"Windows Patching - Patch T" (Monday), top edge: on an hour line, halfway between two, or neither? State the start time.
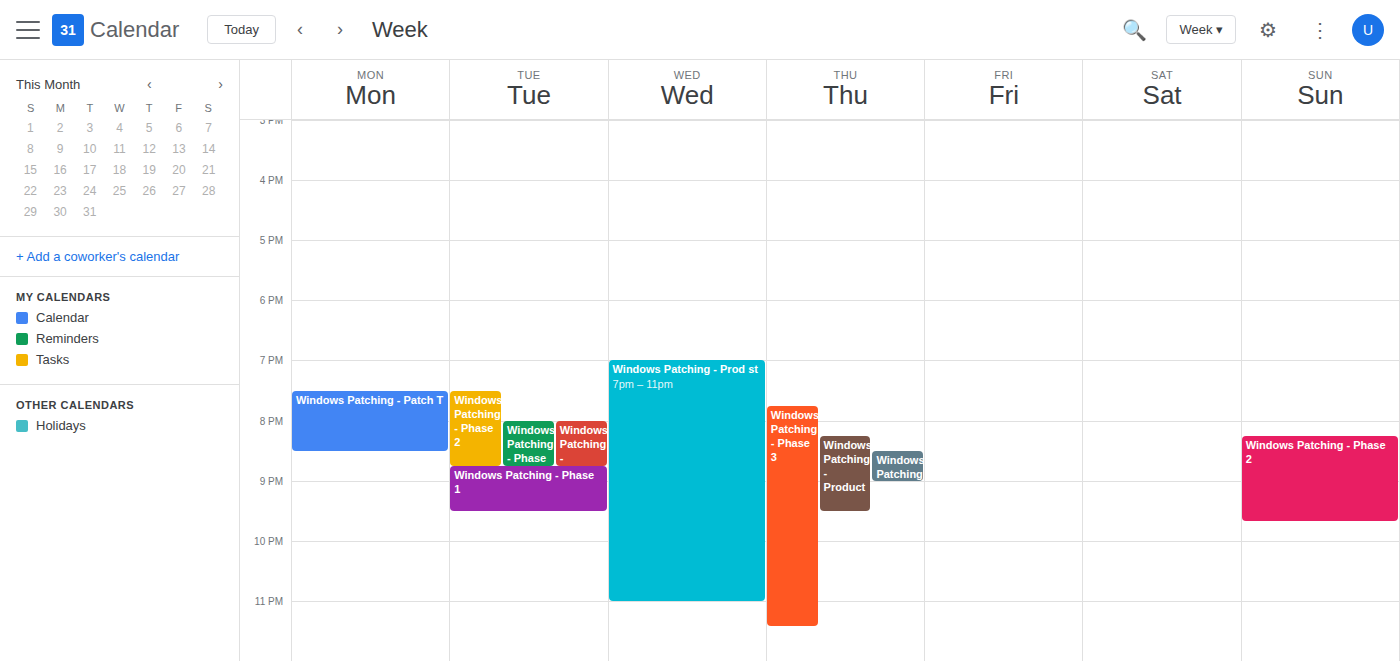
7:30 PM -- halfway between the 7 PM and 8 PM lines.